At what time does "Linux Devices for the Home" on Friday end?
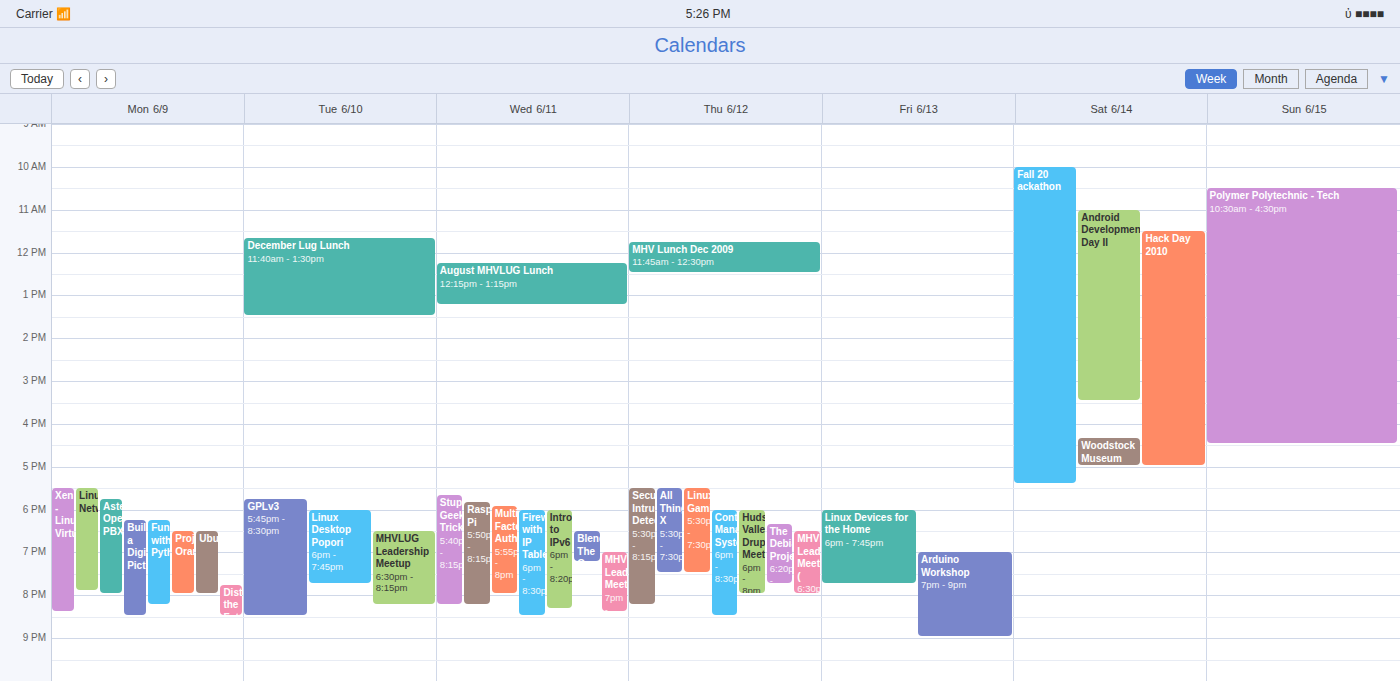
7:45 PM